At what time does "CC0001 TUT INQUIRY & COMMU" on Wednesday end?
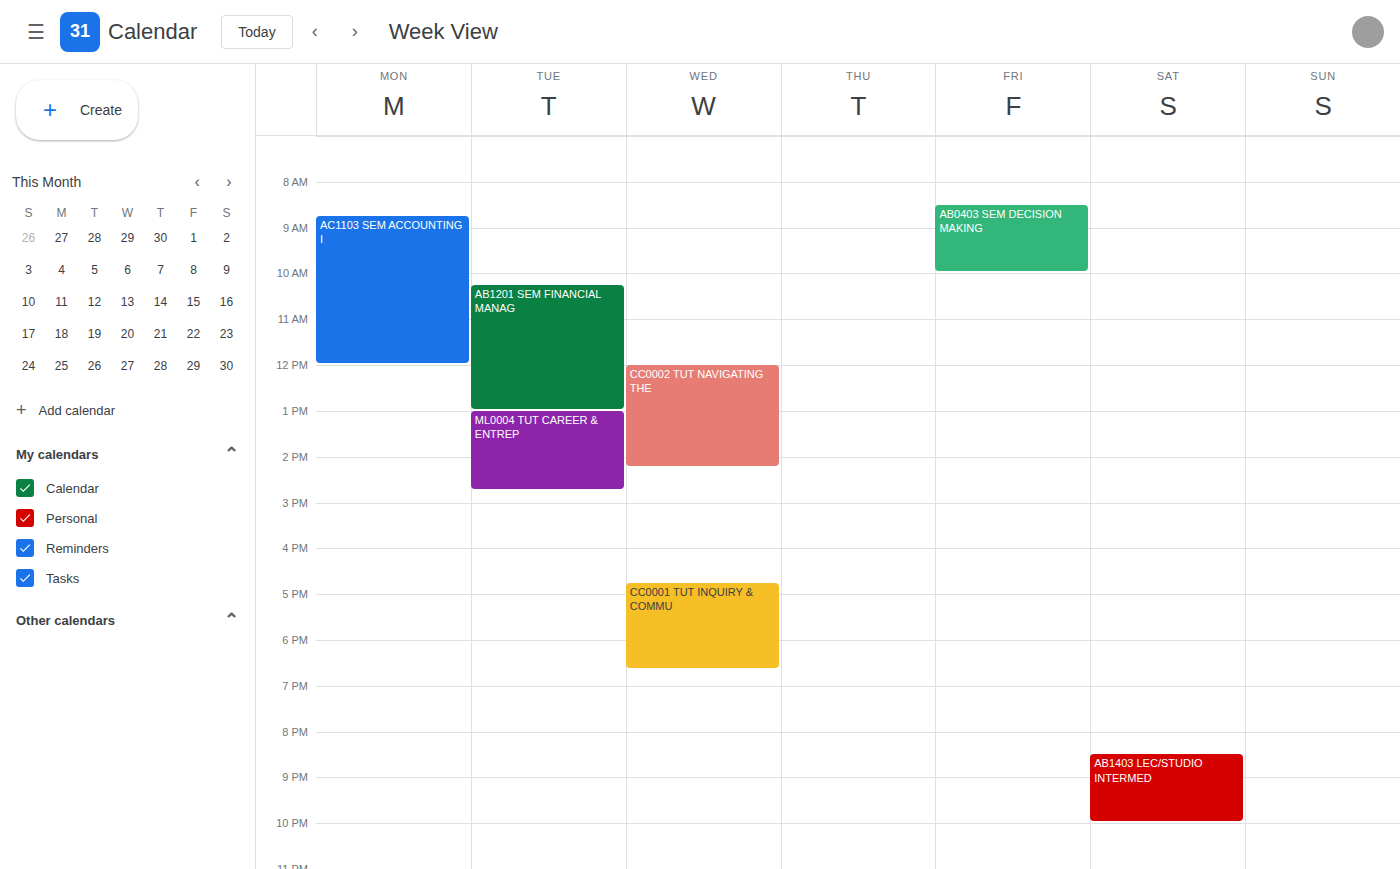
6:40 PM